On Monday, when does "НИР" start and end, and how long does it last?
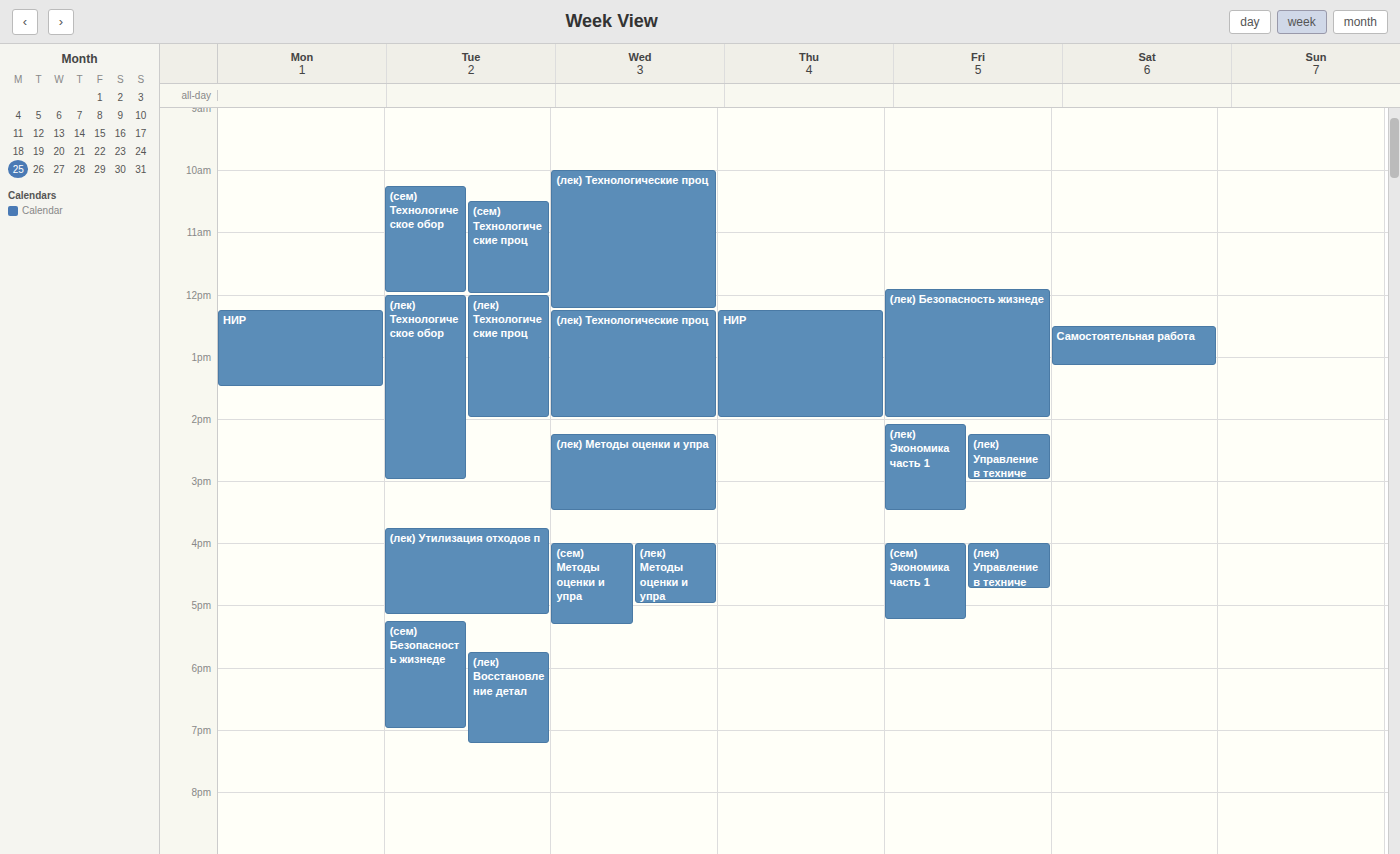
12:15 PM to 1:30 PM, 1 hour 15 minutes